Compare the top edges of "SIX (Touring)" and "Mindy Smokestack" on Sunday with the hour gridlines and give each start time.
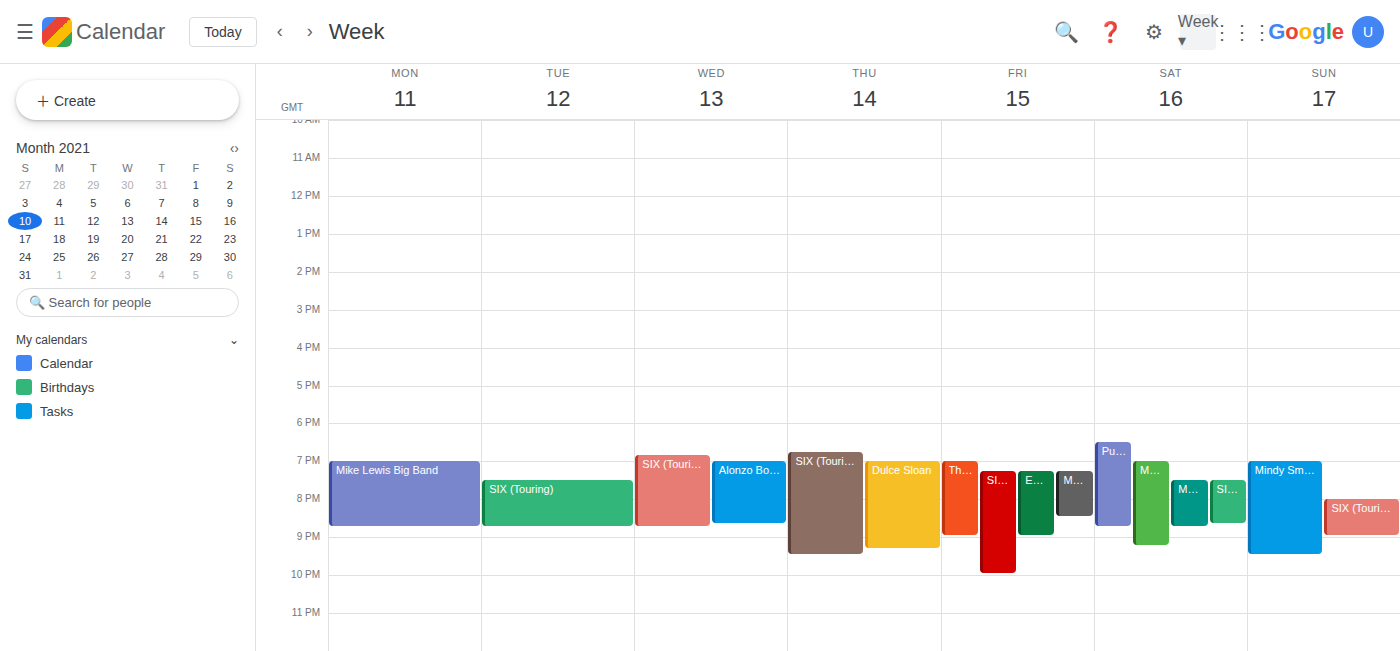
"SIX (Touring)": 8:00 PM, exactly on the 8 PM line. "Mindy Smokestack": 7:00 PM, exactly on the 7 PM line.